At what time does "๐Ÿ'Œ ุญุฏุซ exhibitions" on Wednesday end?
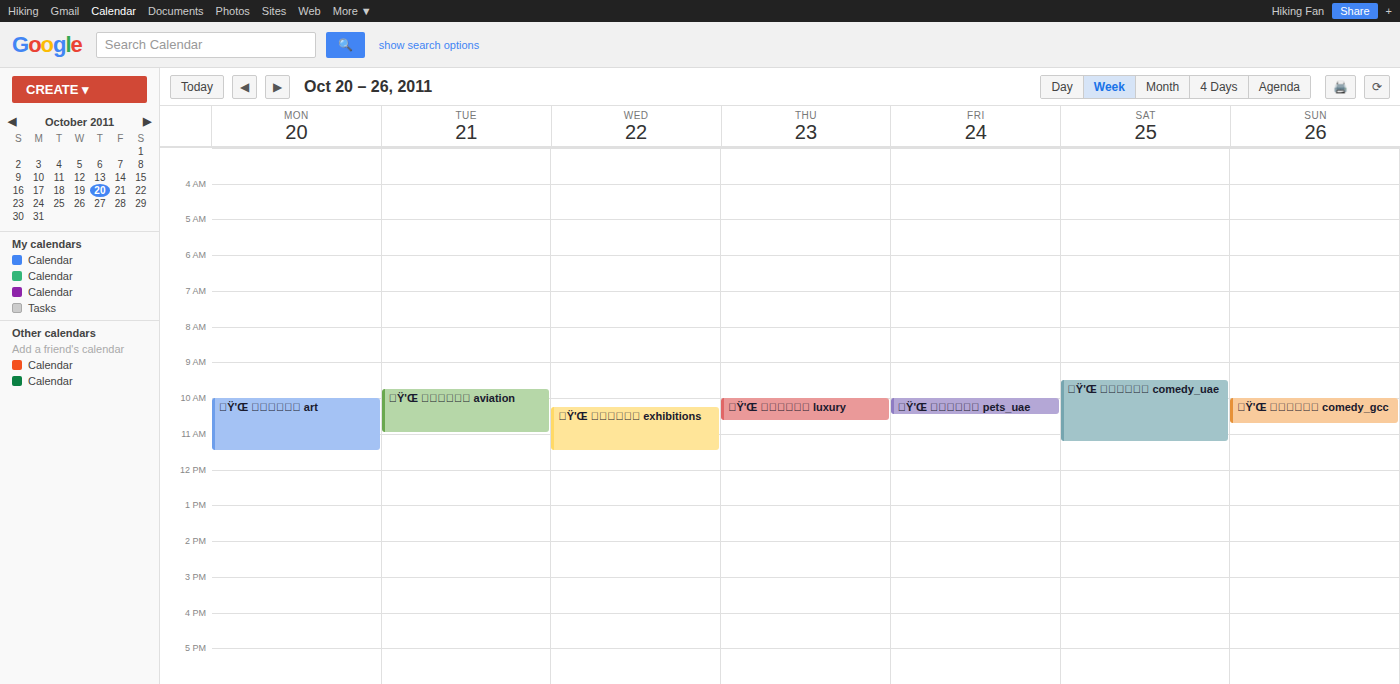
11:30 AM